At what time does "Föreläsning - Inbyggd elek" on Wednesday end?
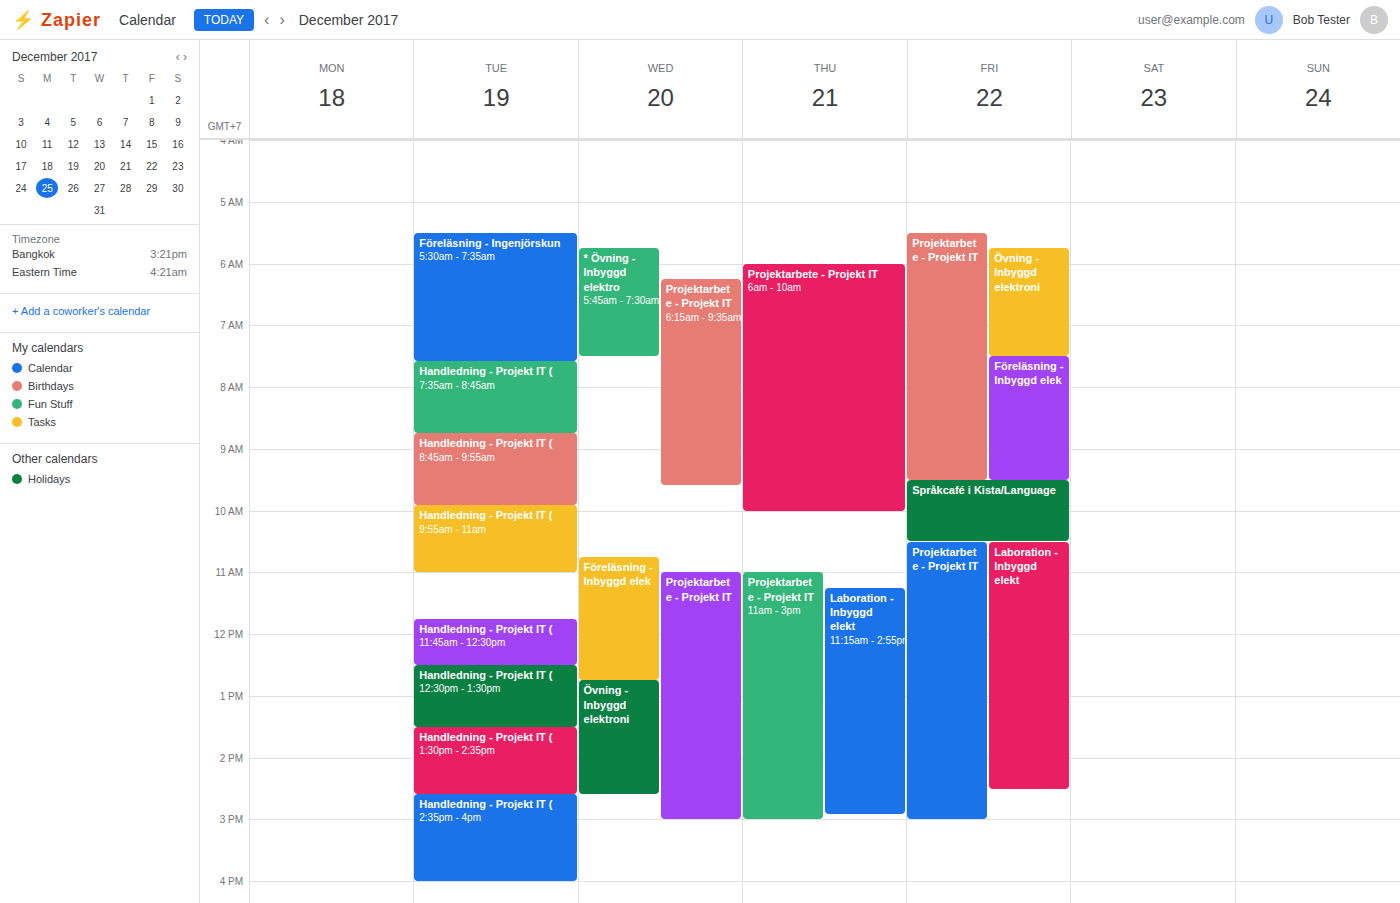
12:45 PM